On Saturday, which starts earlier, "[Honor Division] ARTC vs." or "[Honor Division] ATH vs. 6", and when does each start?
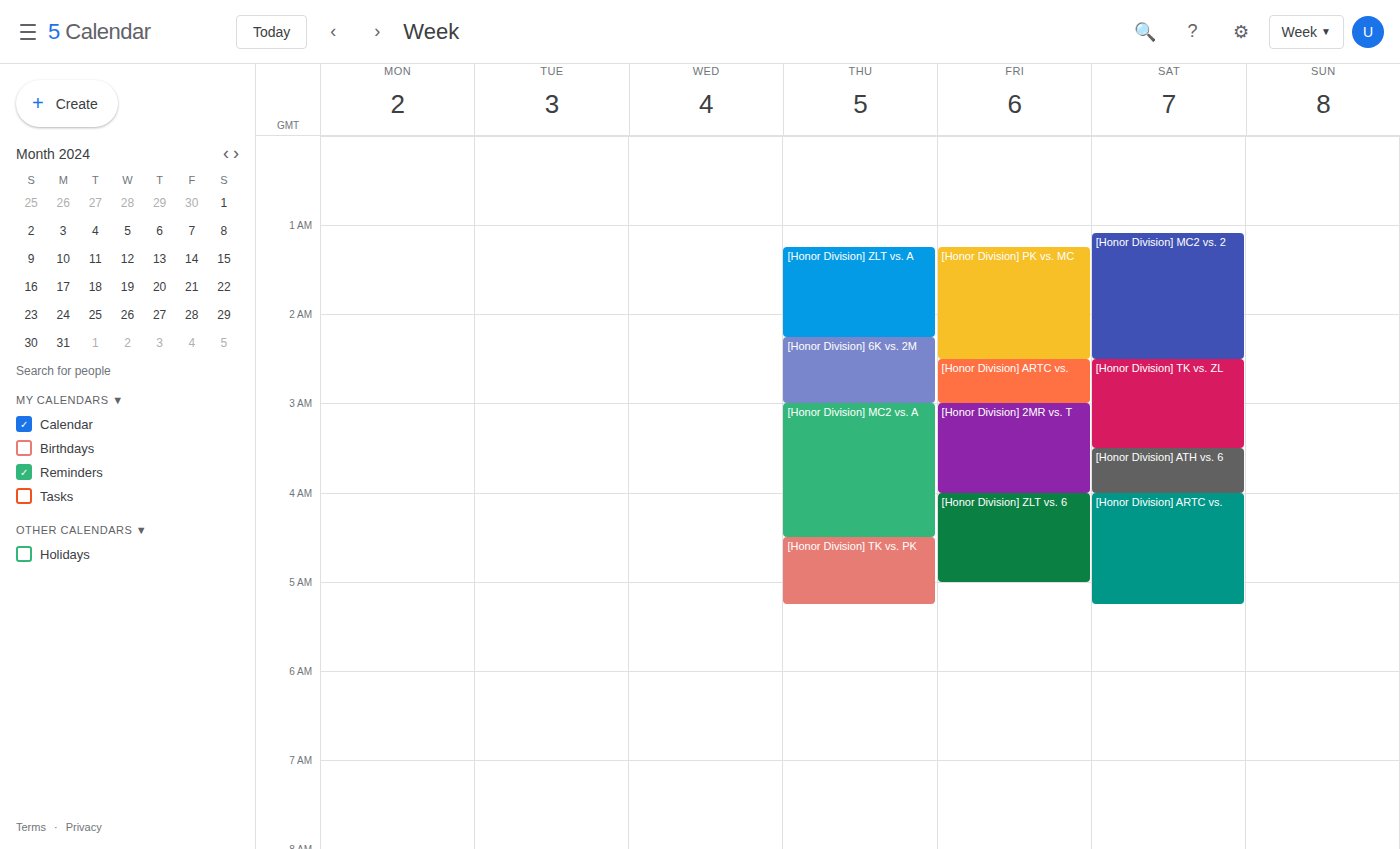
"[Honor Division] ATH vs. 6" 3:30 AM; "[Honor Division] ARTC vs." 4:00 AM.